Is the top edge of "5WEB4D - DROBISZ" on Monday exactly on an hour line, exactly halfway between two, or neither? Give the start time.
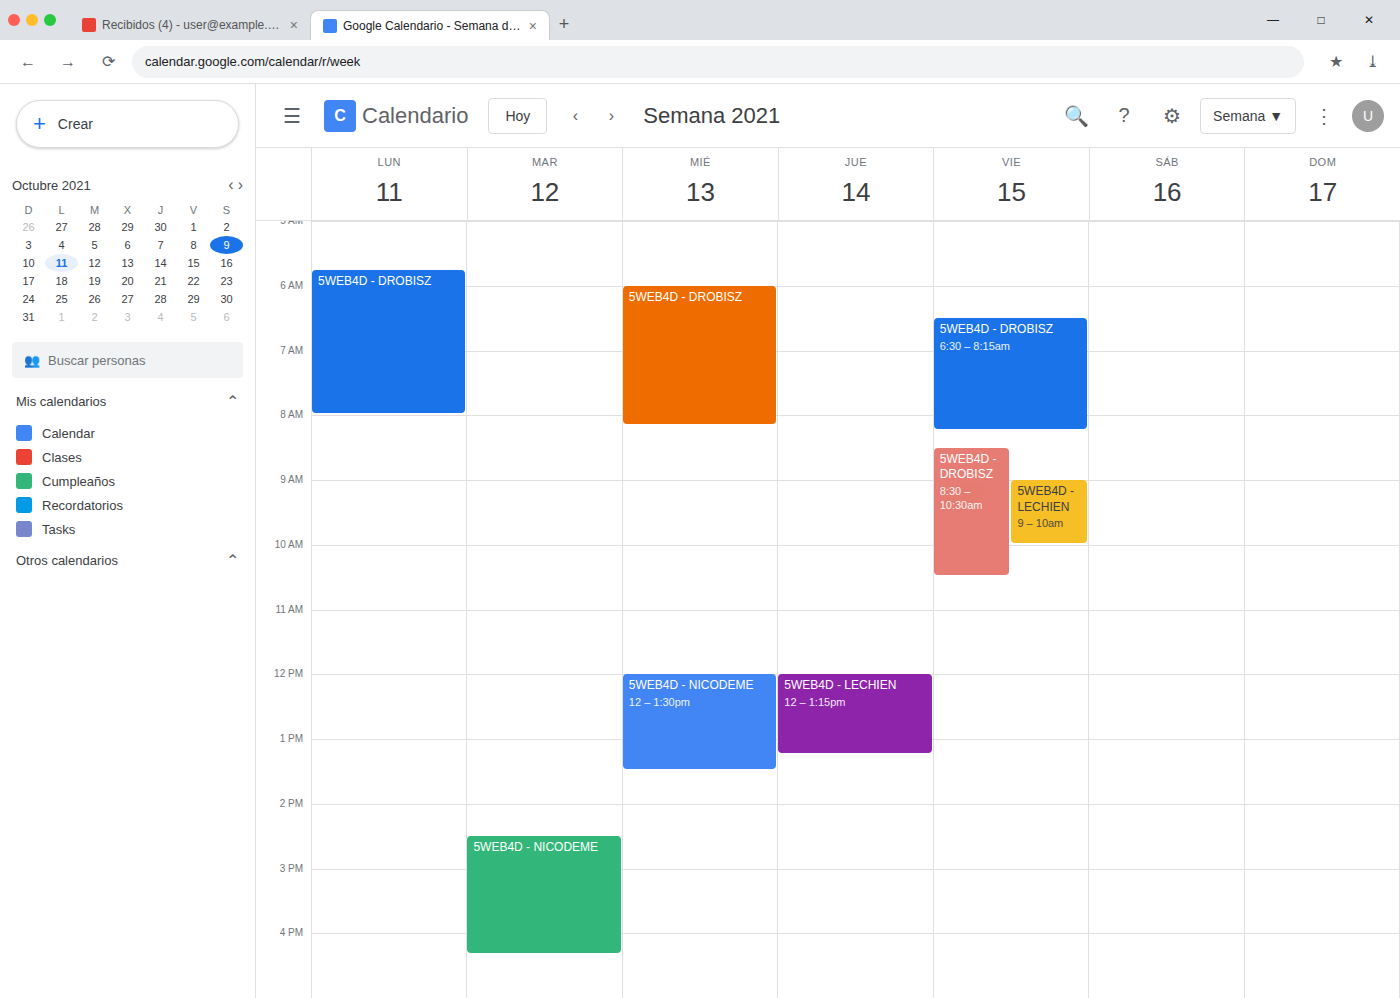
5:45 AM -- neither: three quarters of the way from the 5 AM line to the 6 AM line.